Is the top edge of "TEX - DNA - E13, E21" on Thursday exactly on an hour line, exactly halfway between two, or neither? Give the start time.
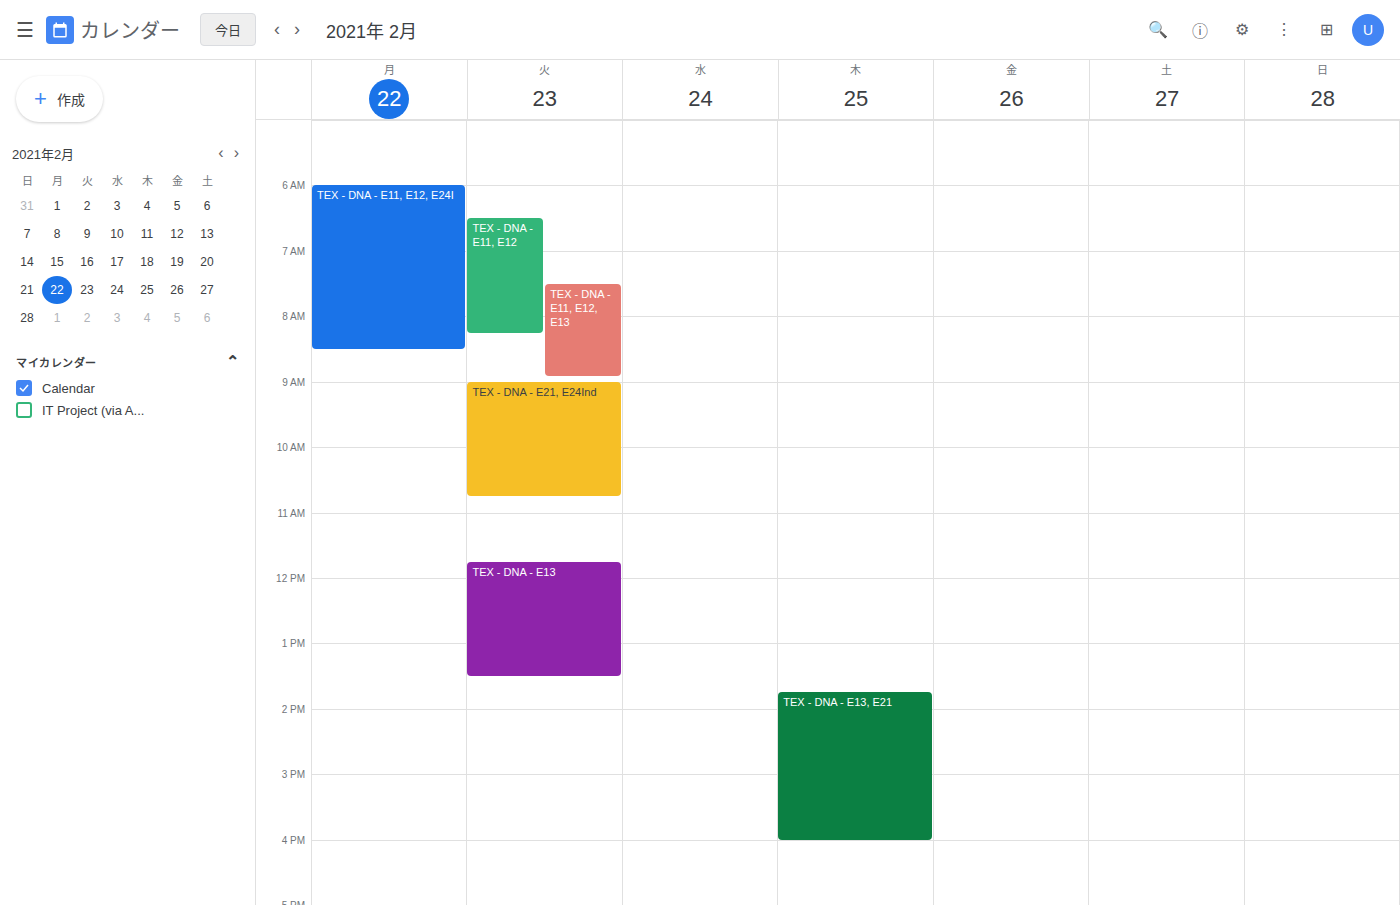
1:45 PM -- neither: three quarters of the way from the 1 PM line to the 2 PM line.